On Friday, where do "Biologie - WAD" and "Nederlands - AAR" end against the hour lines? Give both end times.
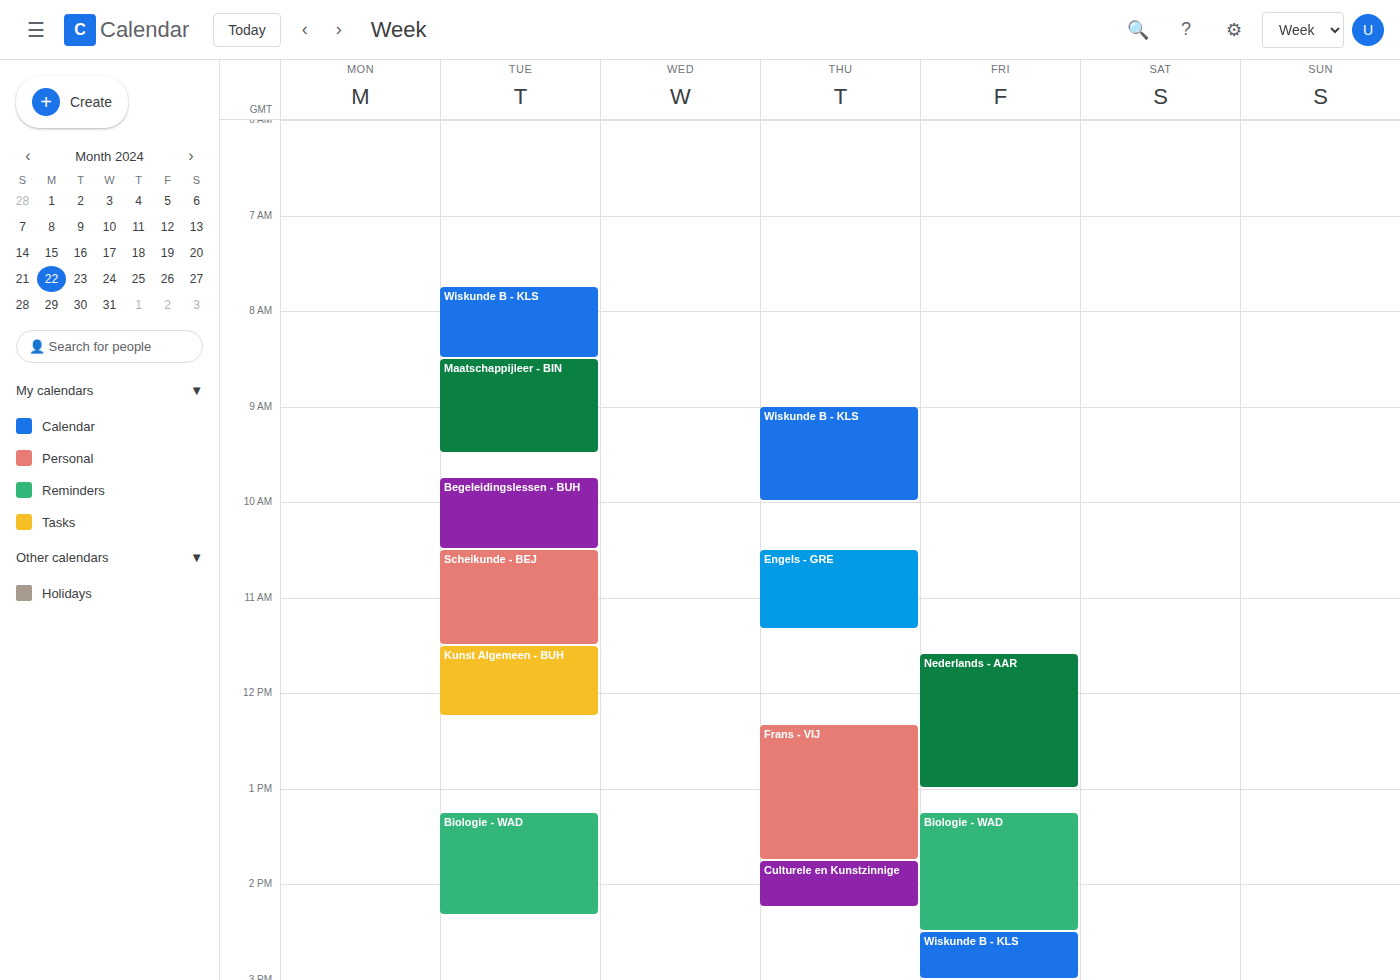
"Biologie - WAD": 2:30 PM, halfway between the 2 PM and 3 PM lines. "Nederlands - AAR": 1:00 PM, exactly on the 1 PM line.